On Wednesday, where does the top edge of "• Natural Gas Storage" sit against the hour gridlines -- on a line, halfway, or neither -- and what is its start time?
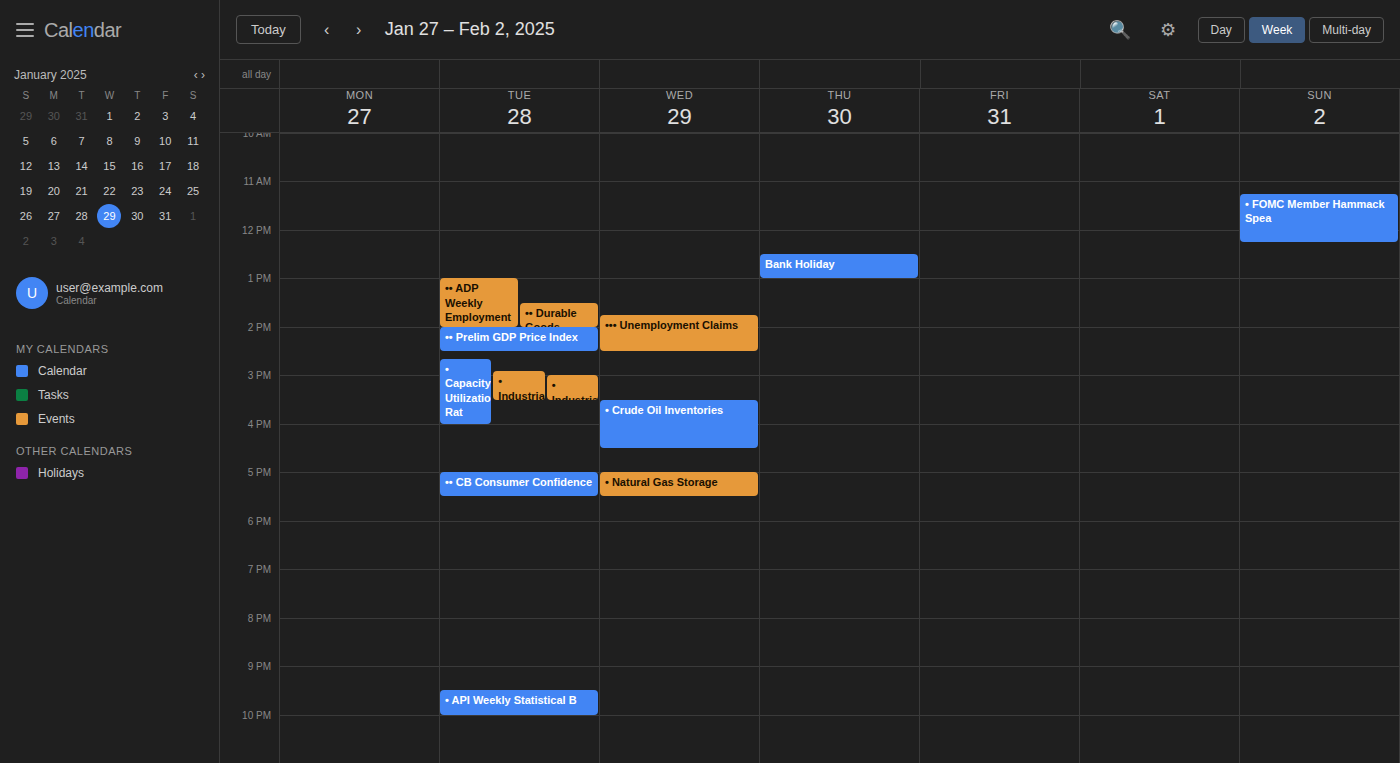
5:00 PM -- exactly on the 5 PM line.